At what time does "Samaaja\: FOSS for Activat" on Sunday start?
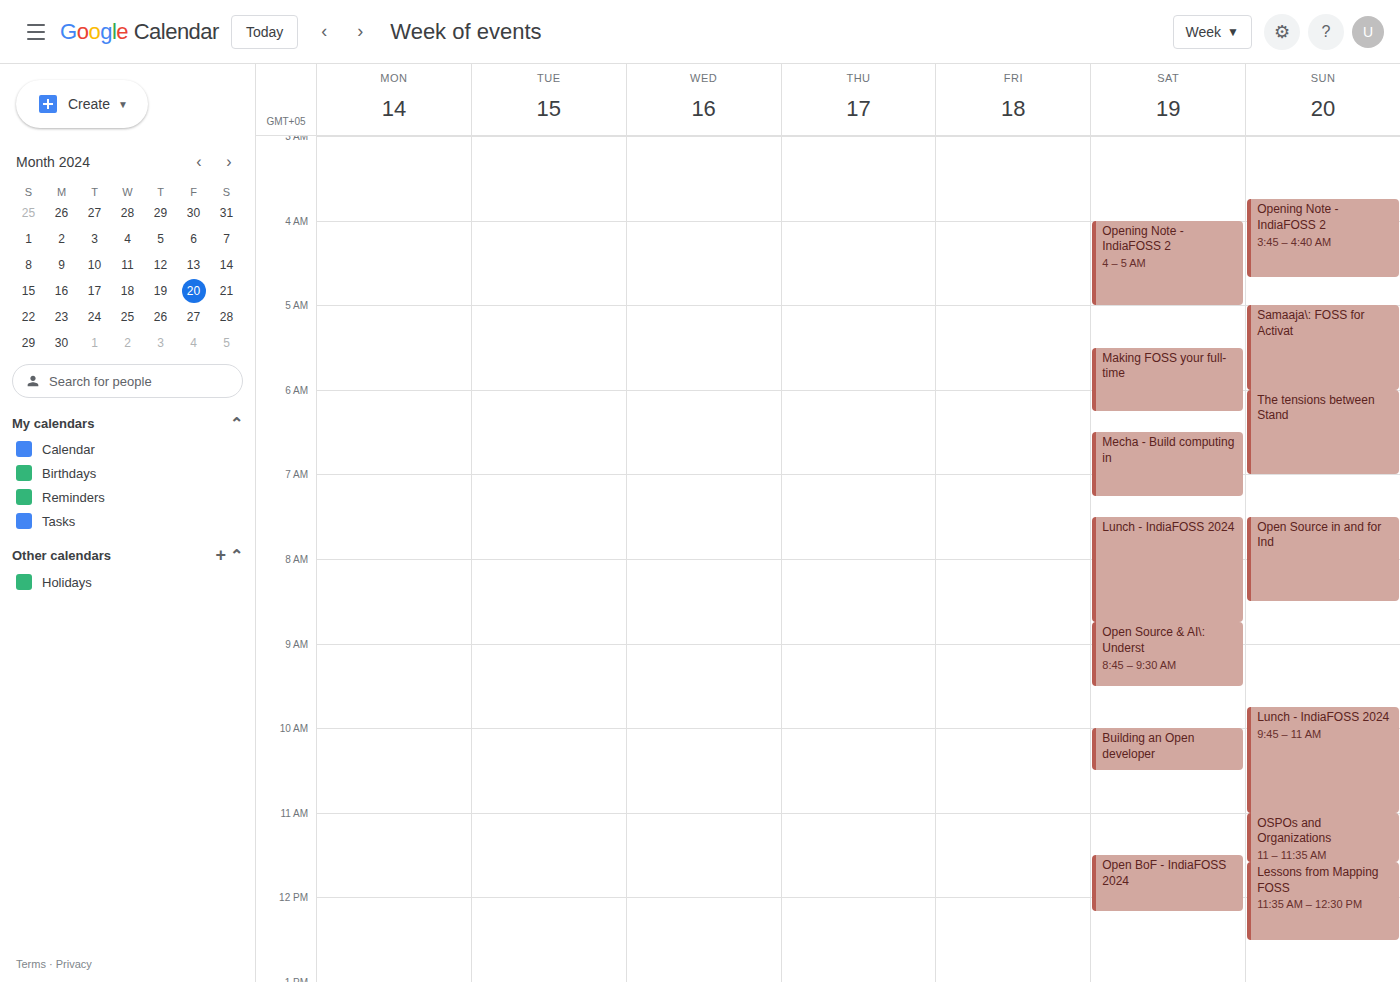
5:00 AM